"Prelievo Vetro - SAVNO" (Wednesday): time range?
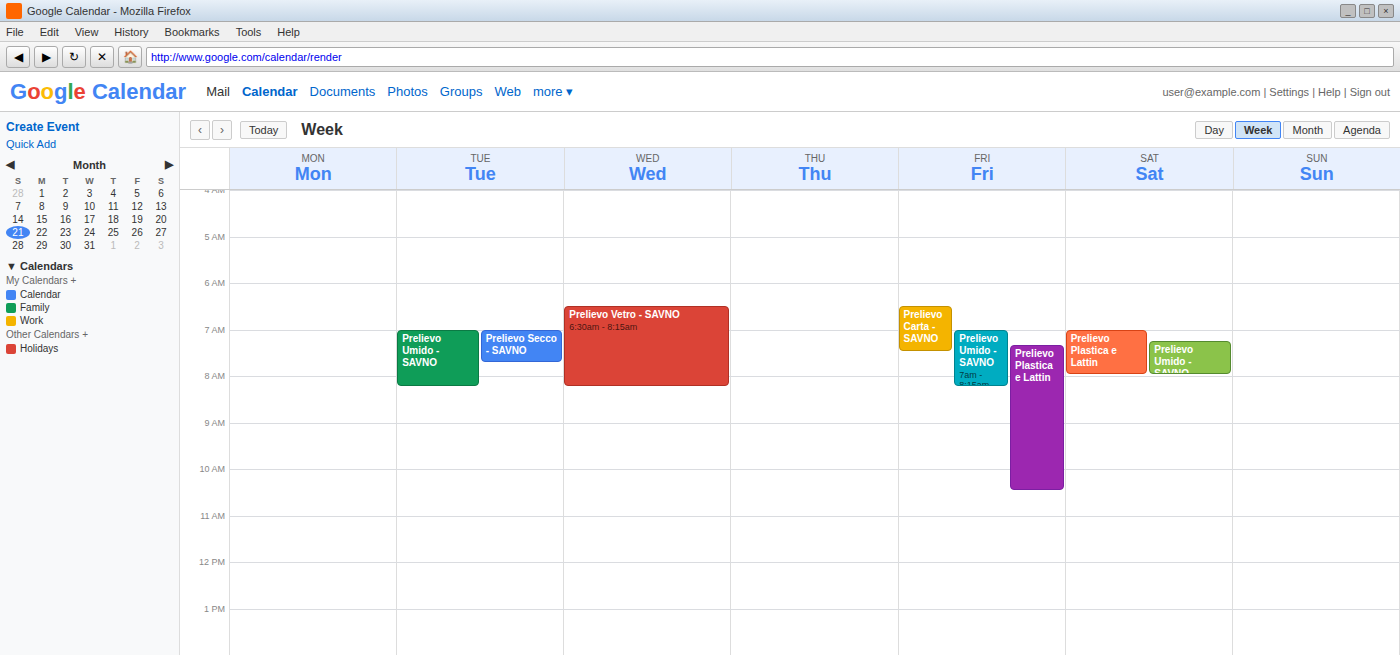
06:30 to 08:15